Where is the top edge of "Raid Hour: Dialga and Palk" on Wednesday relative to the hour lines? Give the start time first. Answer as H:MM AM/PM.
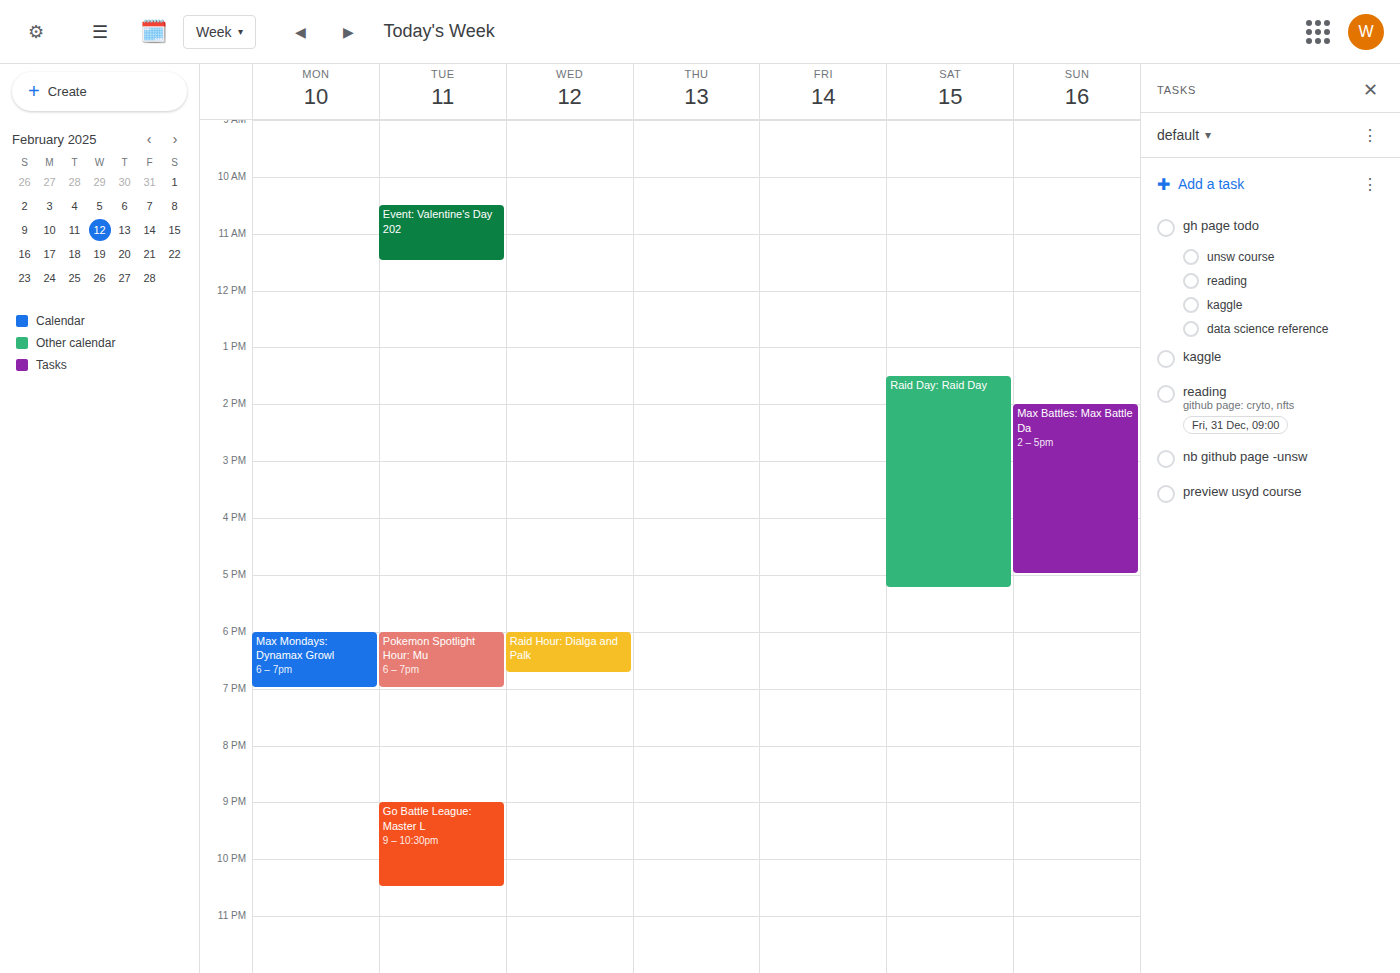
6:00 PM -- exactly on the 6 PM line.